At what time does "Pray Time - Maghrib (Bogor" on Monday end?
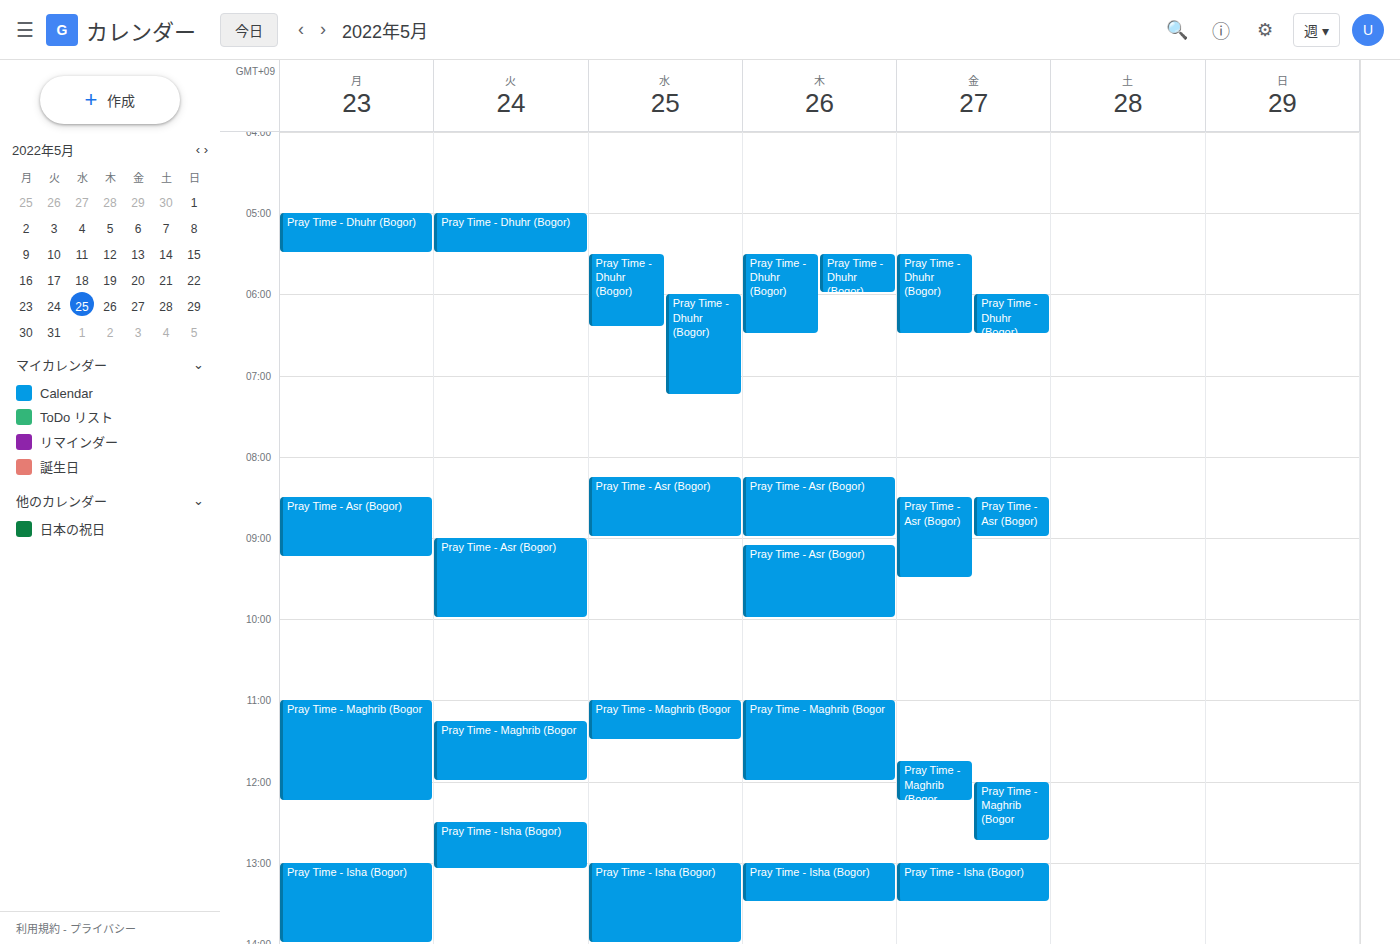
12:15 PM